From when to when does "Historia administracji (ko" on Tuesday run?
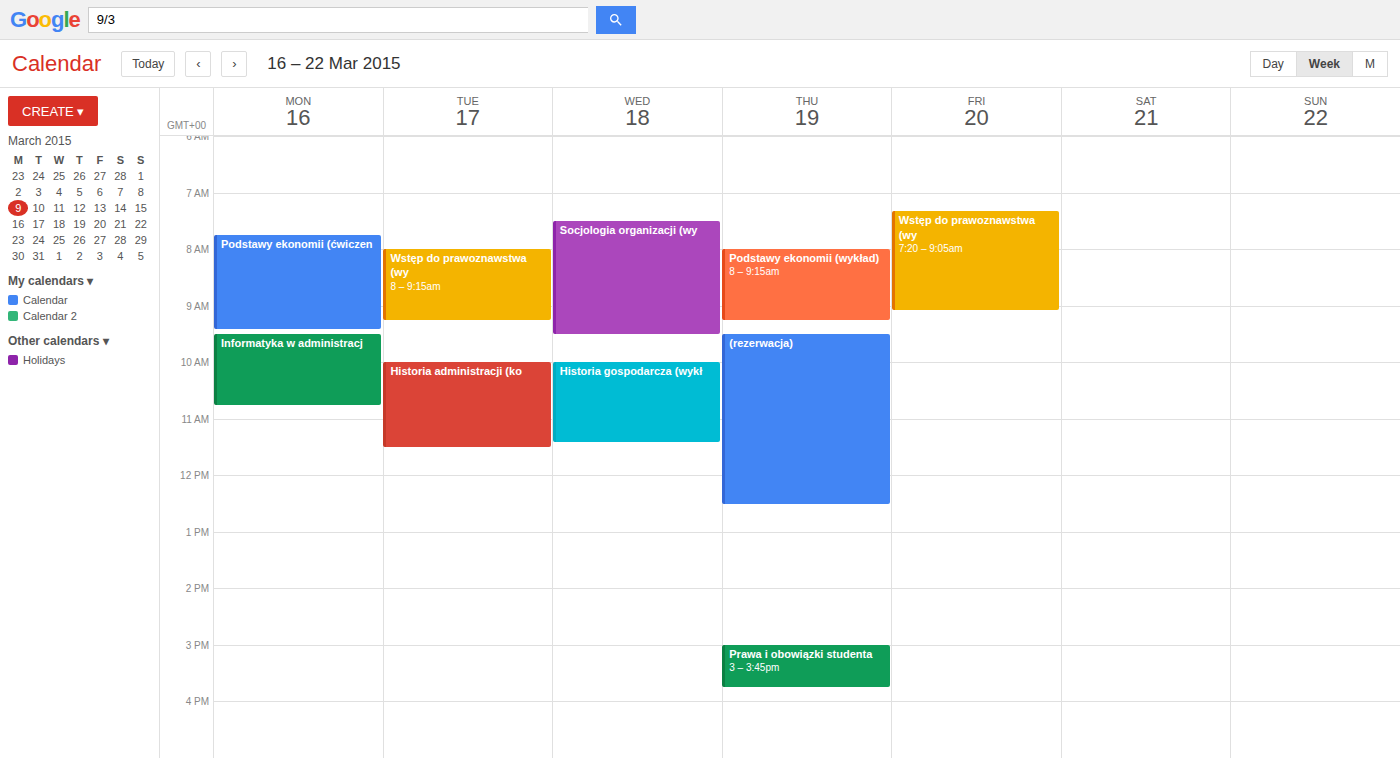
10:00 AM to 11:30 AM